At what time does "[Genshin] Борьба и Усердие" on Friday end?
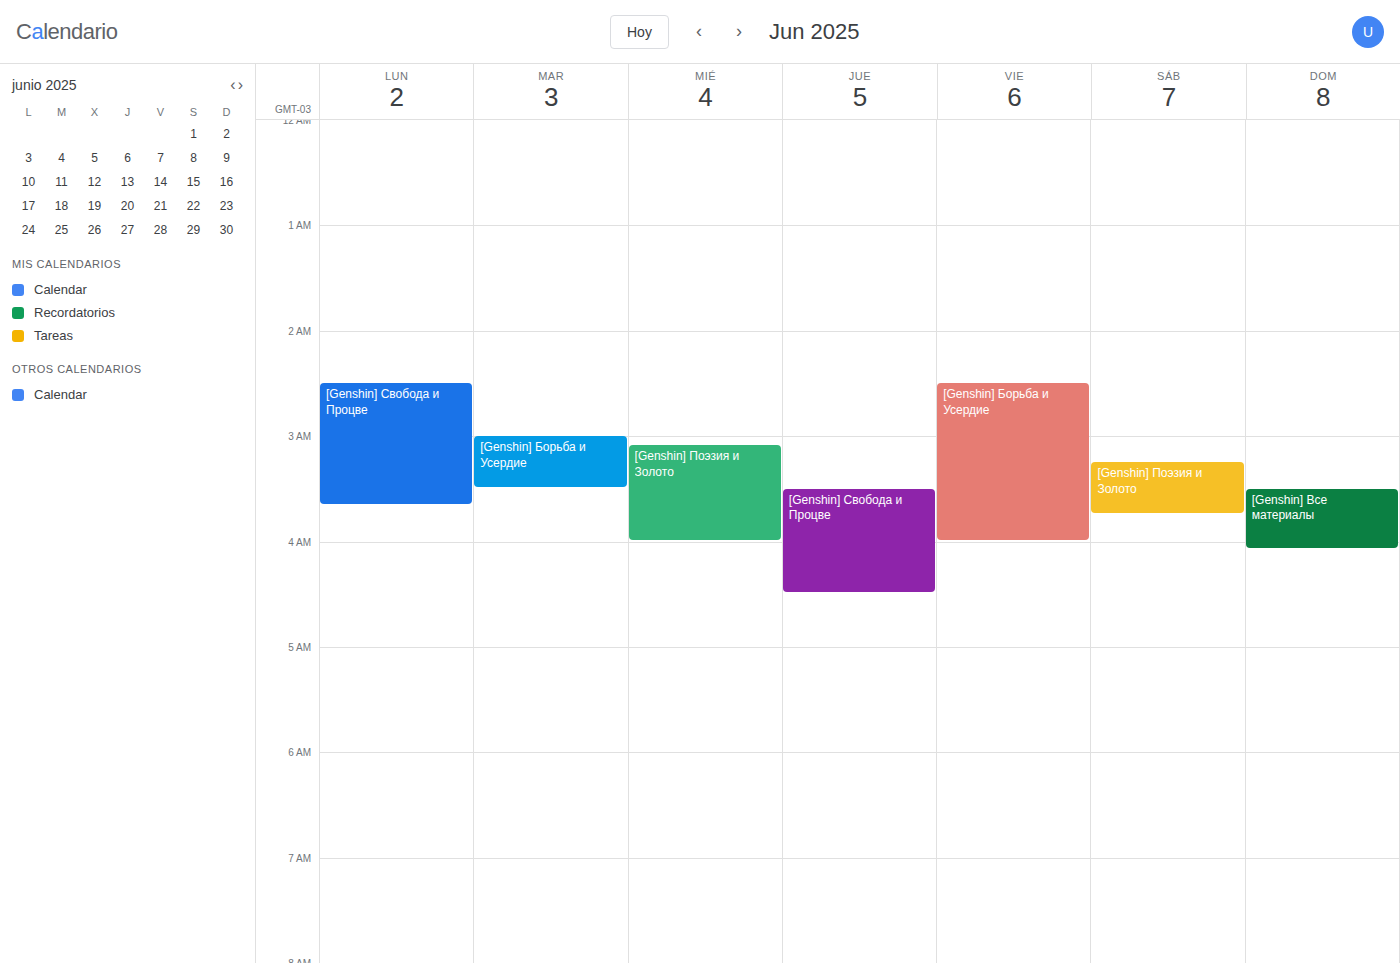
4:00 AM